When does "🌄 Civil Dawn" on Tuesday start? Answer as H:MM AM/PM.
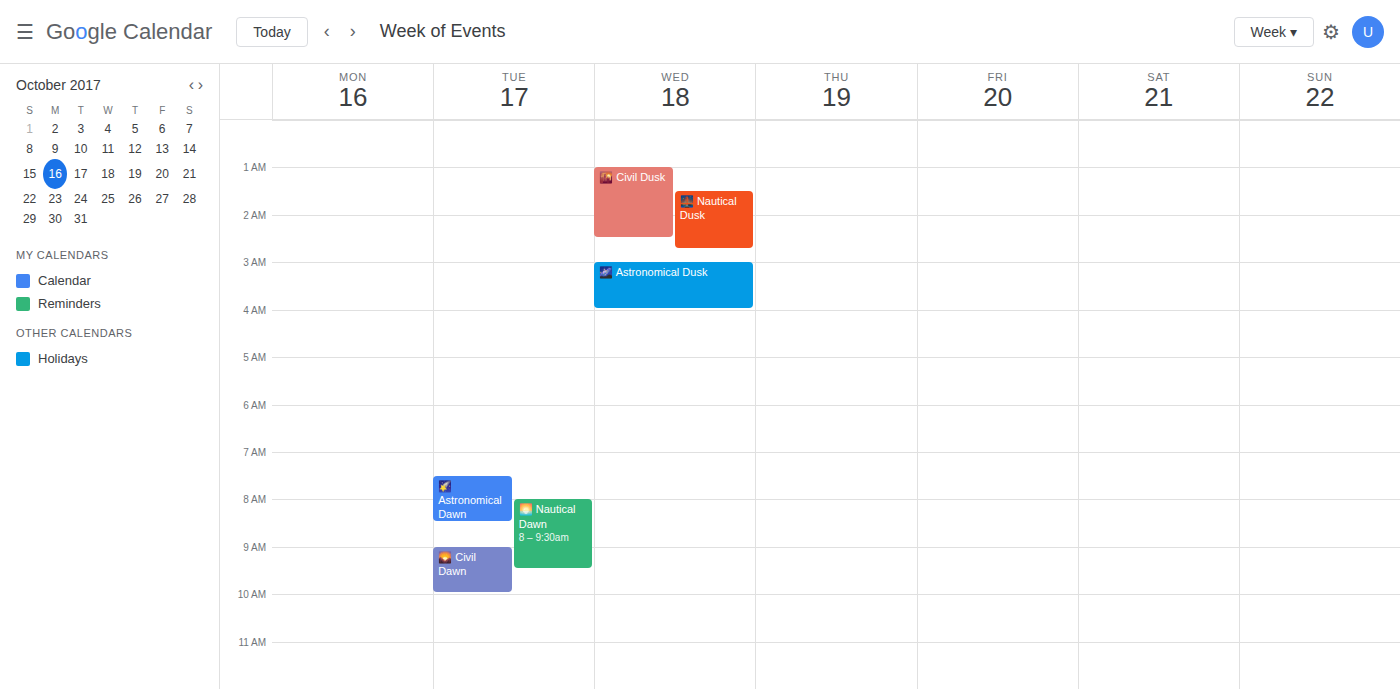
9:00 AM